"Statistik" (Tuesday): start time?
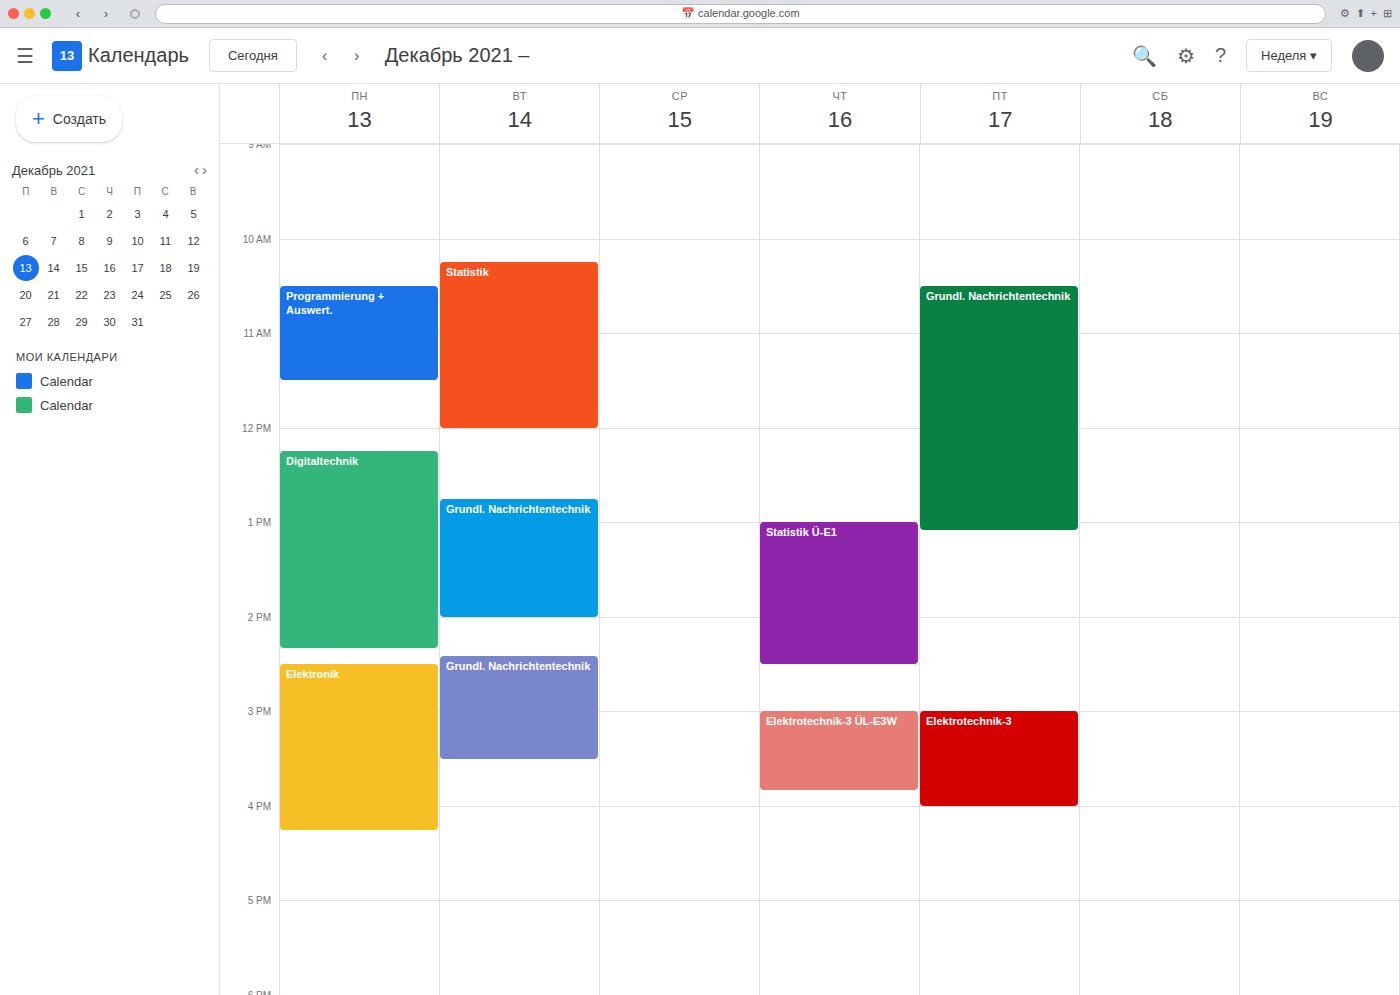
10:15 AM